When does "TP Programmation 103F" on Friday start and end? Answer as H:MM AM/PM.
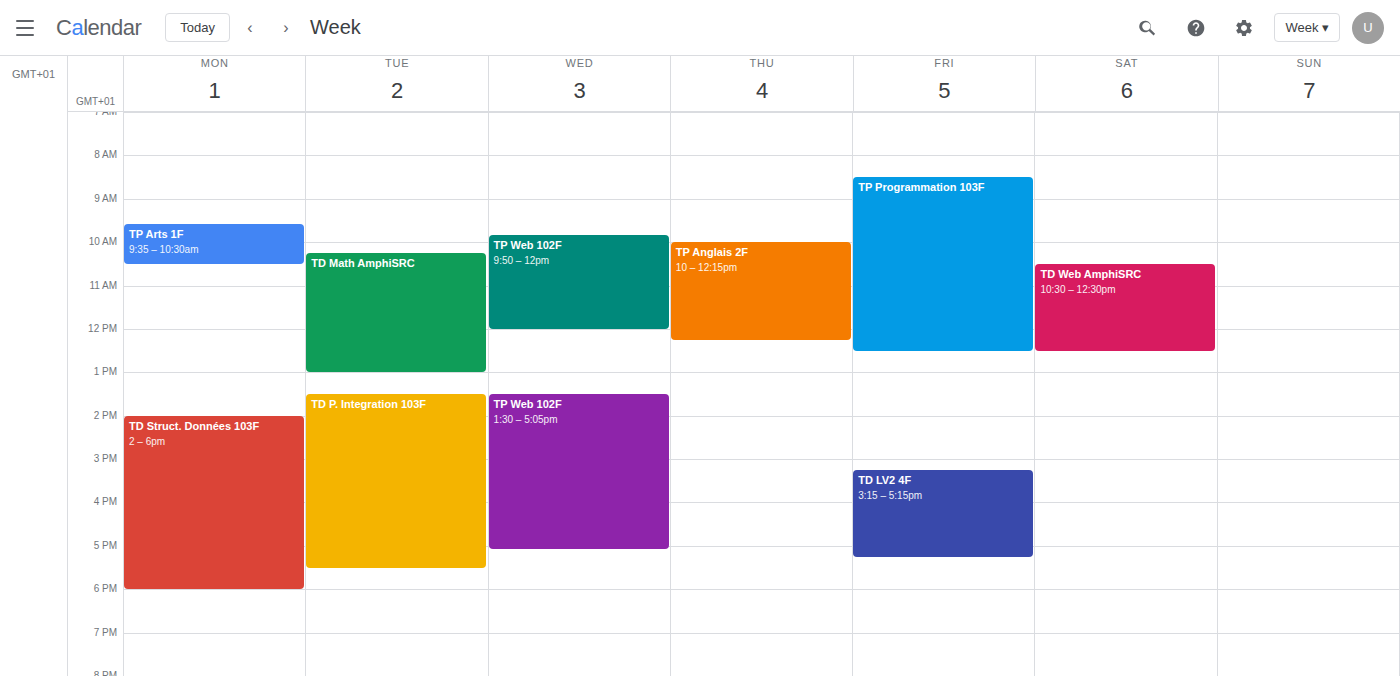
8:30 AM to 12:30 PM